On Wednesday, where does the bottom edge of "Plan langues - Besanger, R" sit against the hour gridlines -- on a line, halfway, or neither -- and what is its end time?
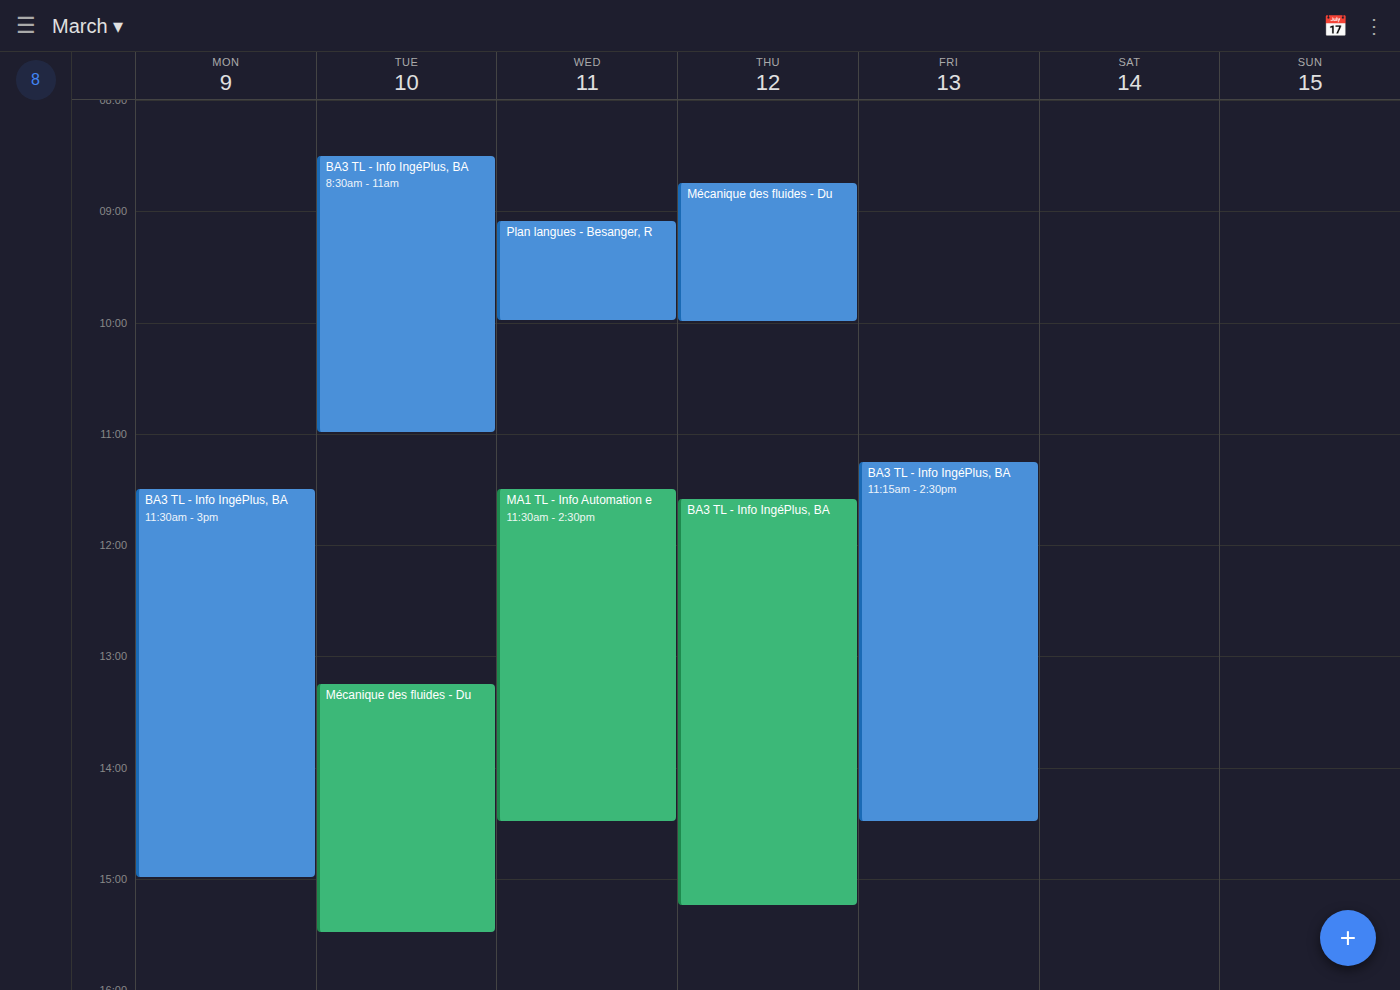
10:00 AM -- exactly on the 10 AM line.